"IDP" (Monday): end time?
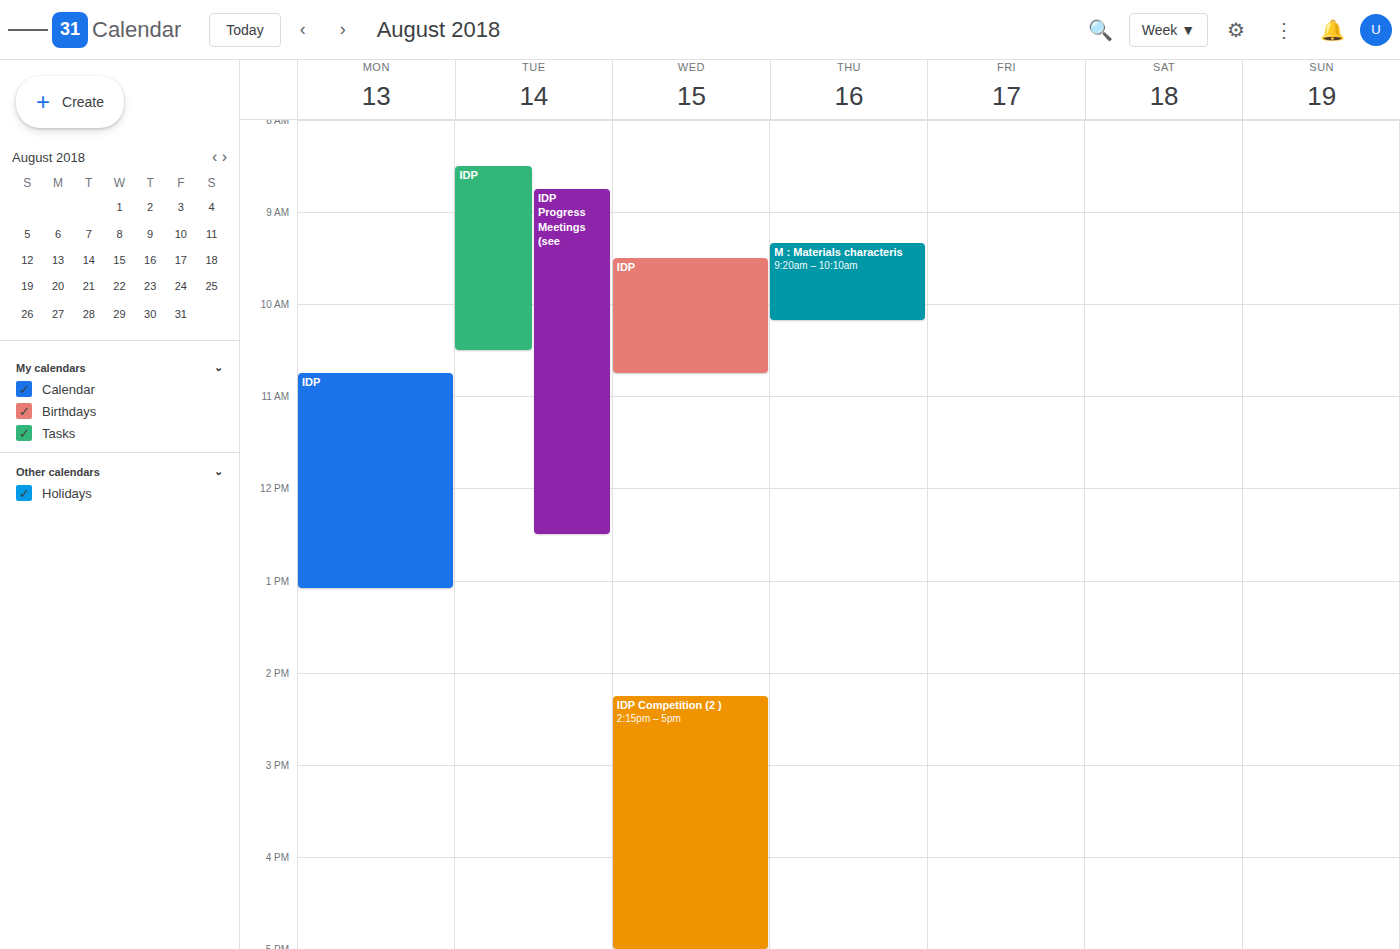
1:05 PM